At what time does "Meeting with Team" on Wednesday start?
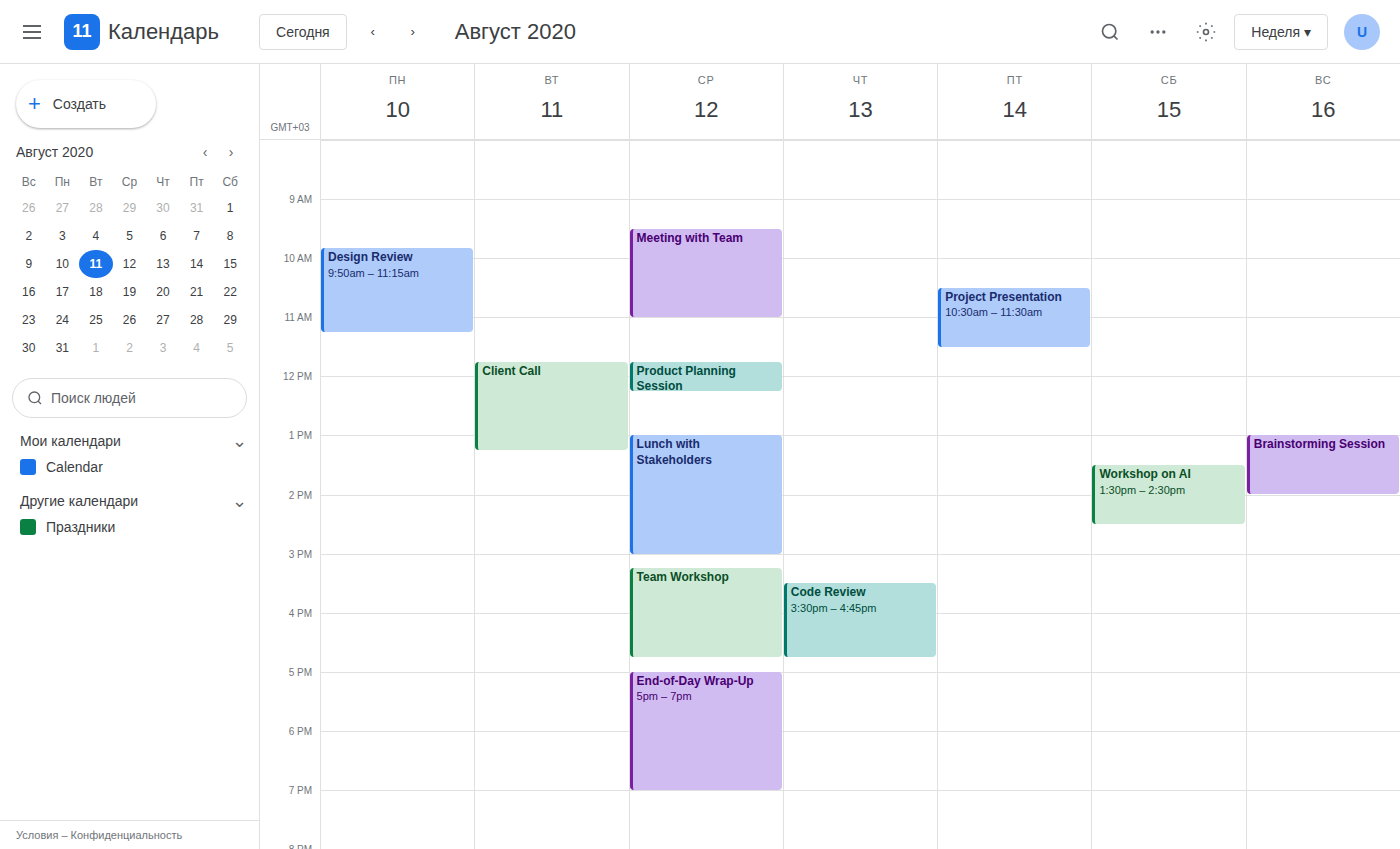
9:30 AM